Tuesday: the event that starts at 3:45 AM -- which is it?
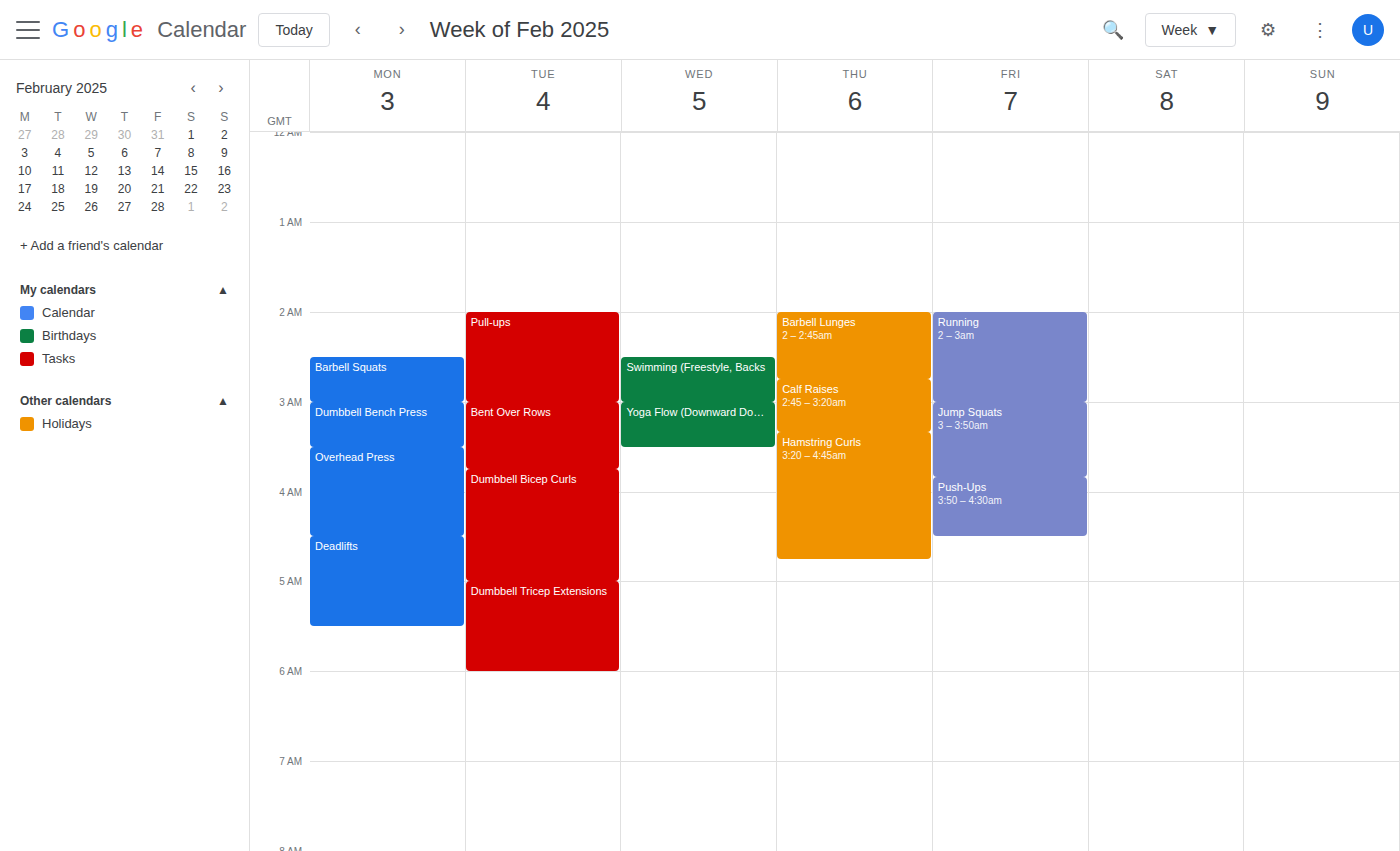
"Dumbbell Bicep Curls"